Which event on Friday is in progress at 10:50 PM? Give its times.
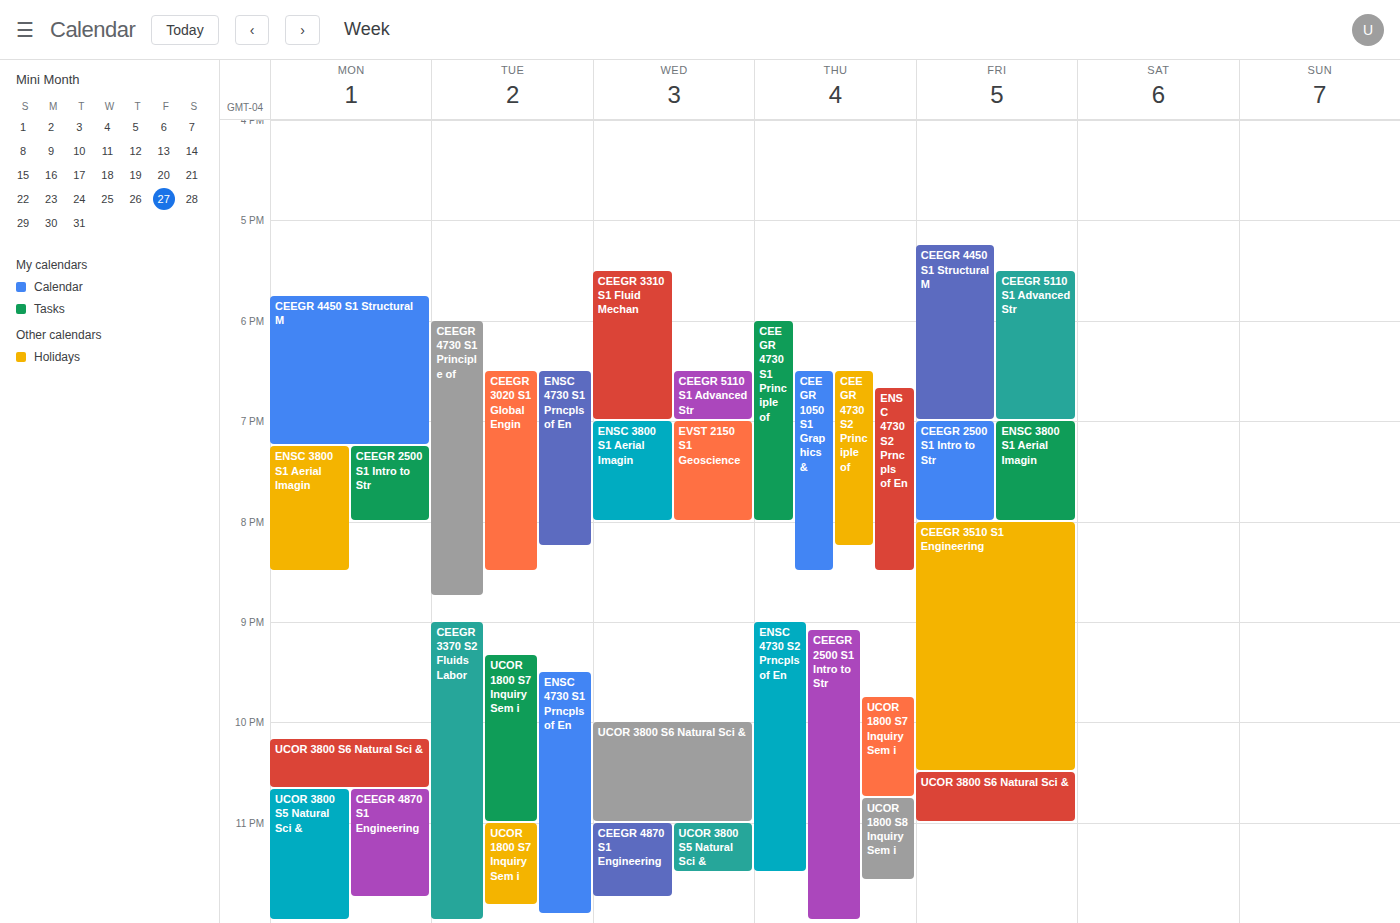
"UCOR 3800 S6 Natural Sci &", 10:30 PM to 11:00 PM